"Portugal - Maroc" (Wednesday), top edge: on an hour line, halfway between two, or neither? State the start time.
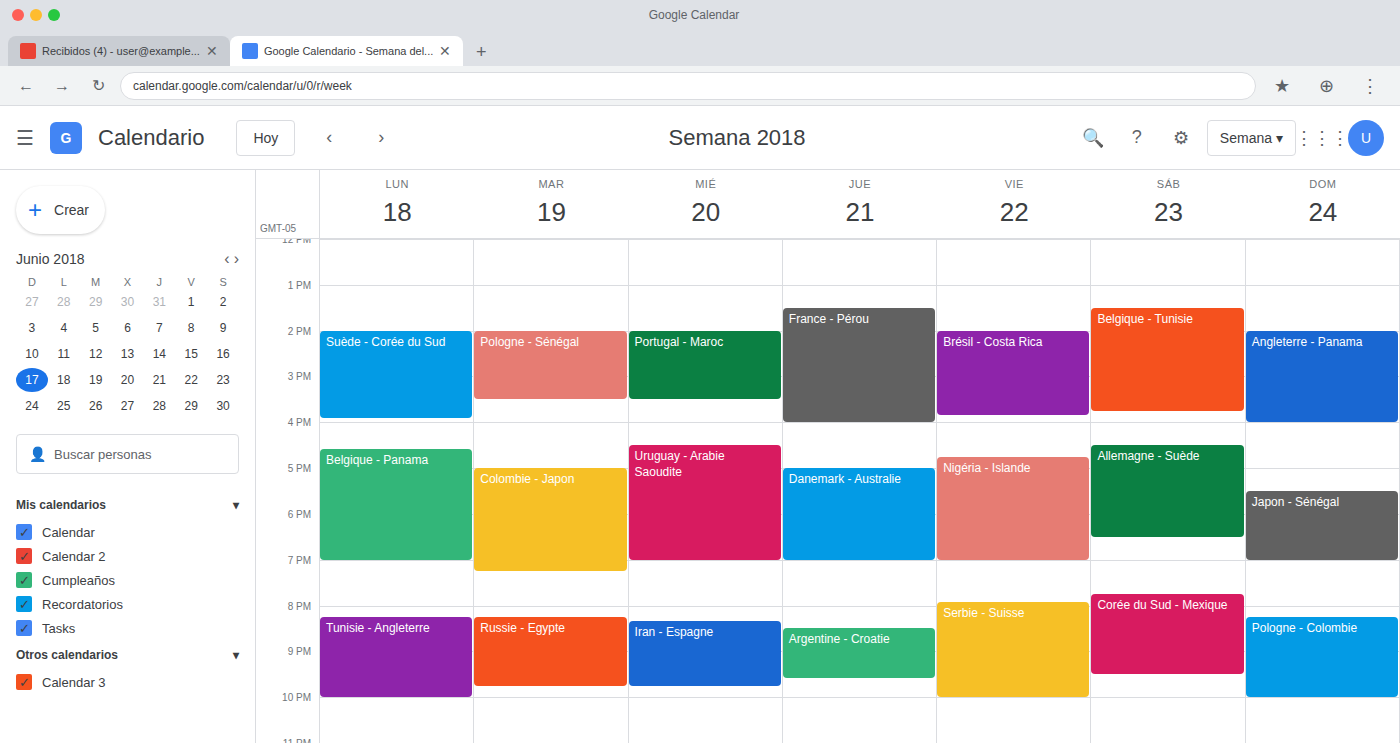
2:00 PM -- exactly on the 2 PM line.